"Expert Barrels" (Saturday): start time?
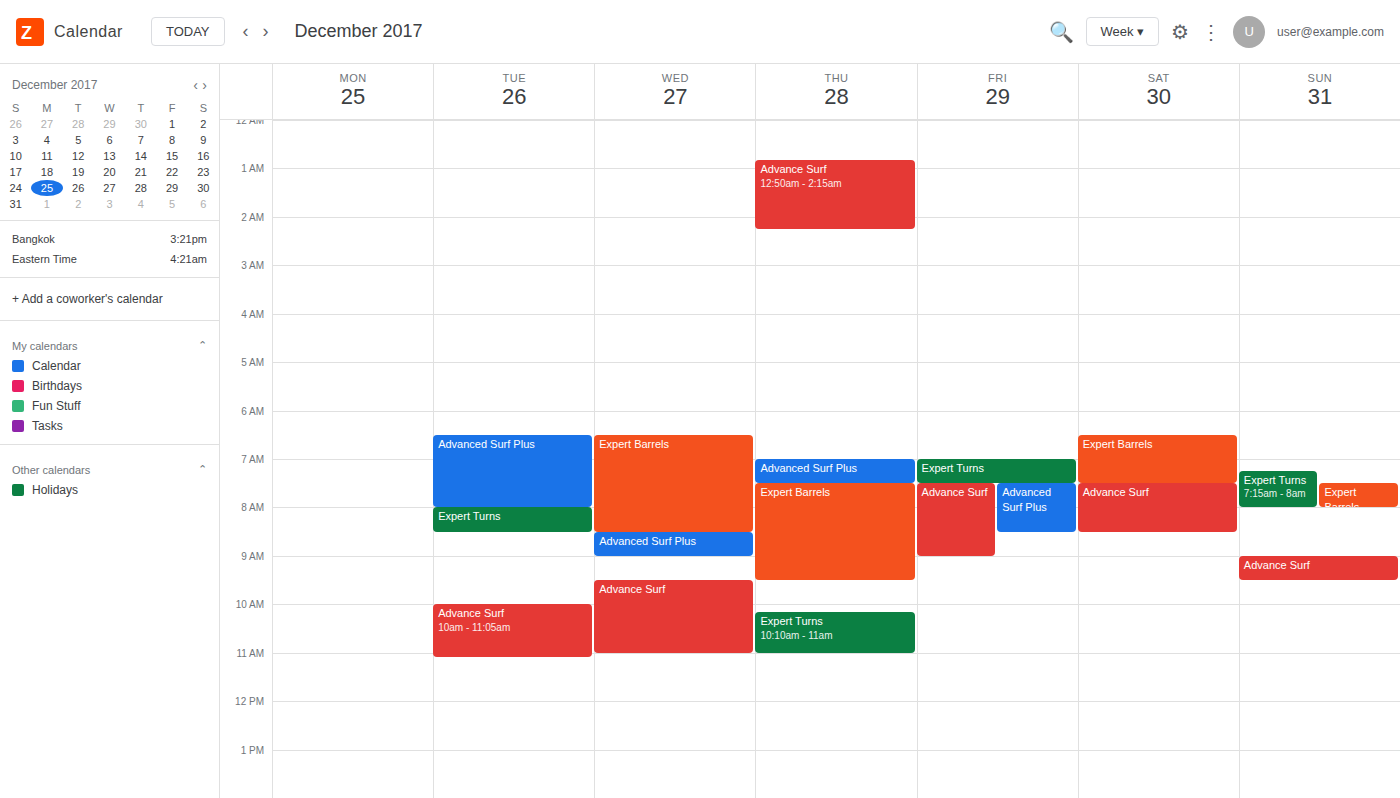
6:30 AM